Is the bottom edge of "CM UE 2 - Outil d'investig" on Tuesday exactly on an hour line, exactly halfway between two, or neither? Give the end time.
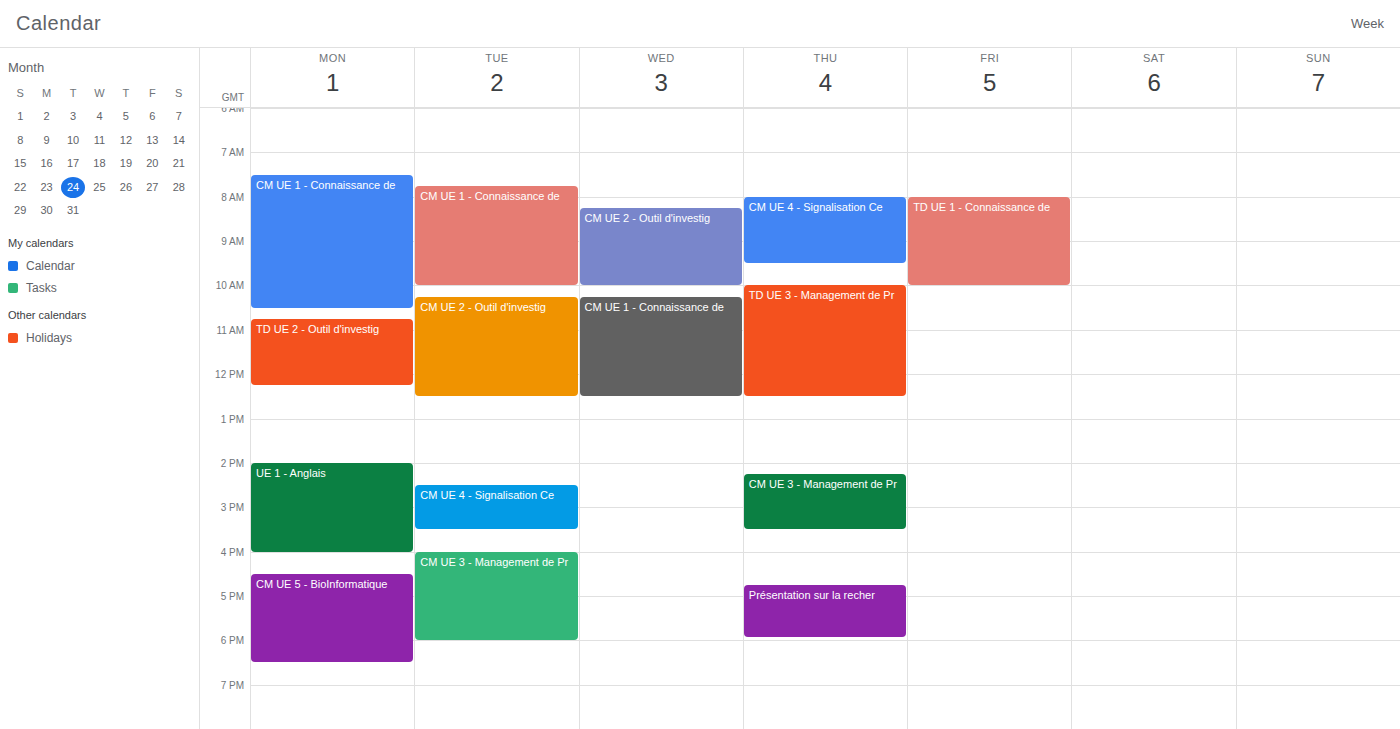
12:30 PM -- halfway between the 12 PM and 1 PM lines.